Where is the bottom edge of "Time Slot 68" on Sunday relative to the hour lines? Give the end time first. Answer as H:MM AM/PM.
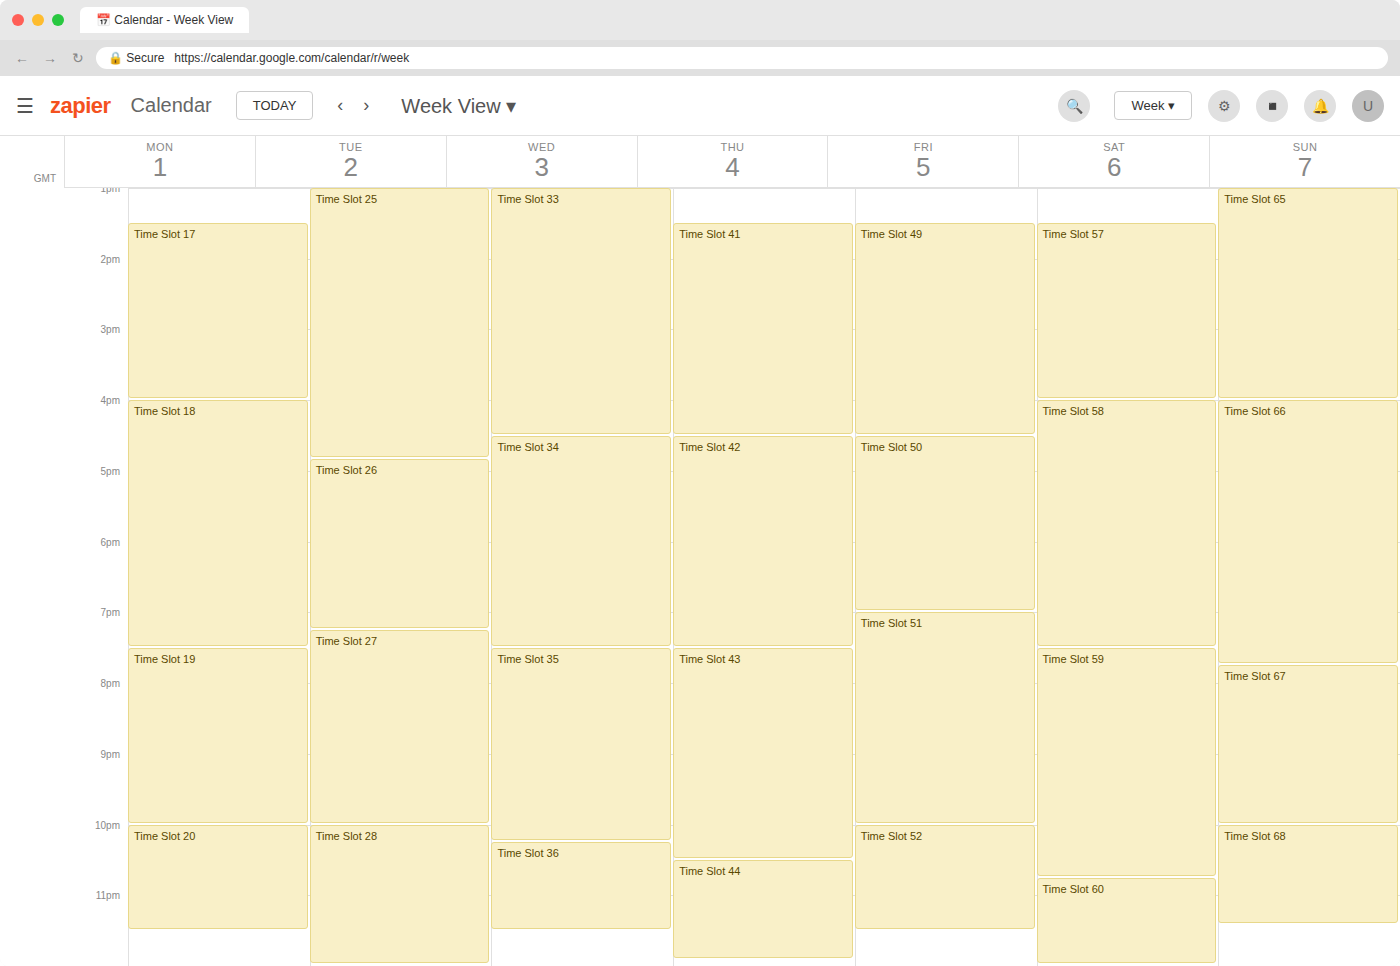
11:25 PM -- neither: 25 minutes below the 11 PM line and 35 minutes above the 12 AM line.